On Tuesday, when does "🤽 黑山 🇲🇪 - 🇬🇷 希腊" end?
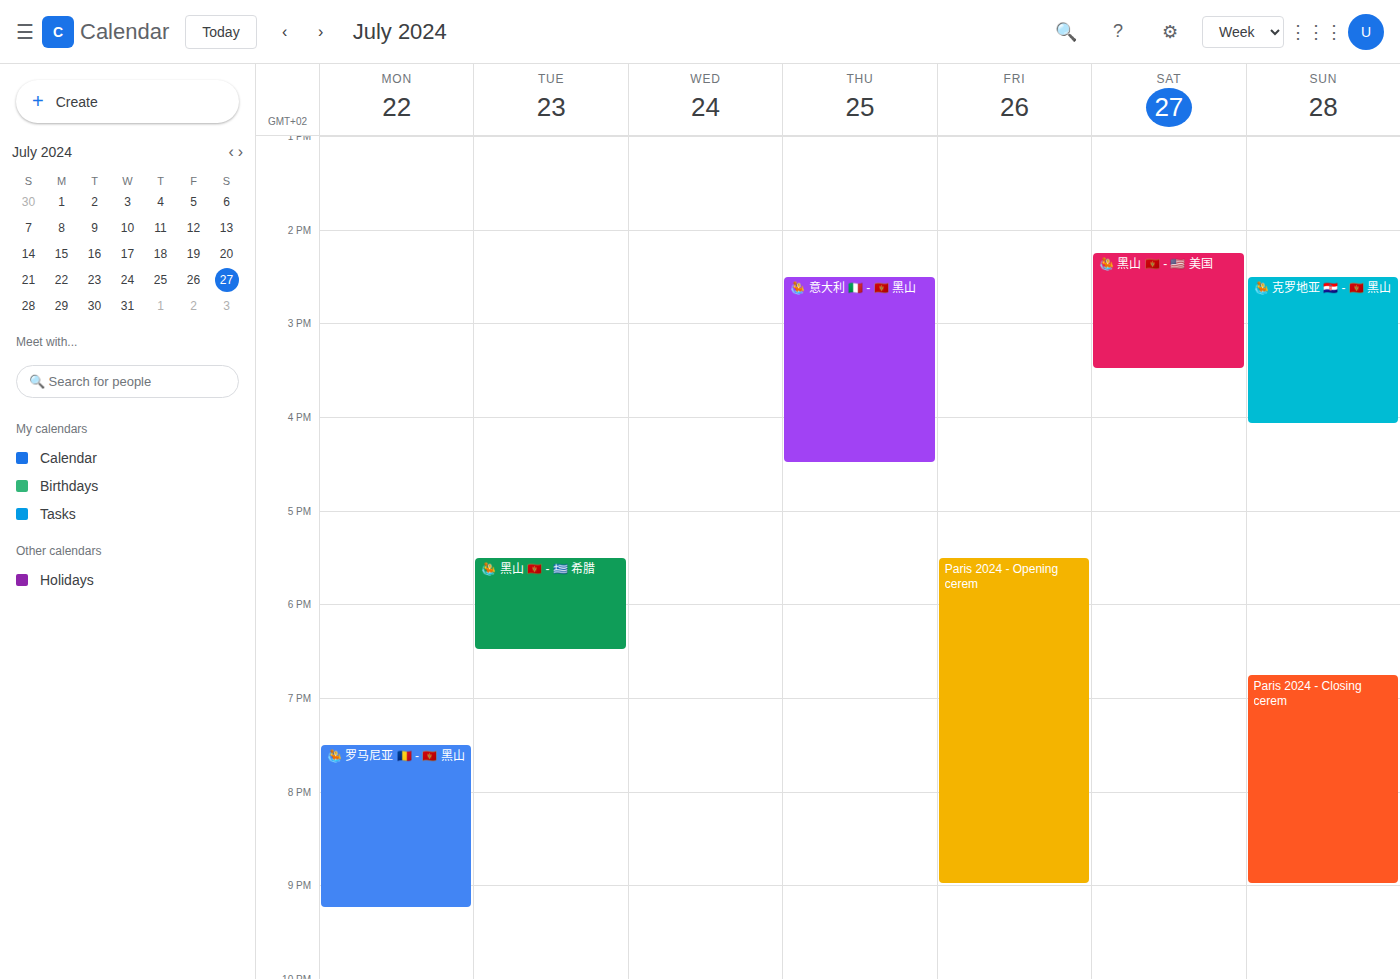
18:30